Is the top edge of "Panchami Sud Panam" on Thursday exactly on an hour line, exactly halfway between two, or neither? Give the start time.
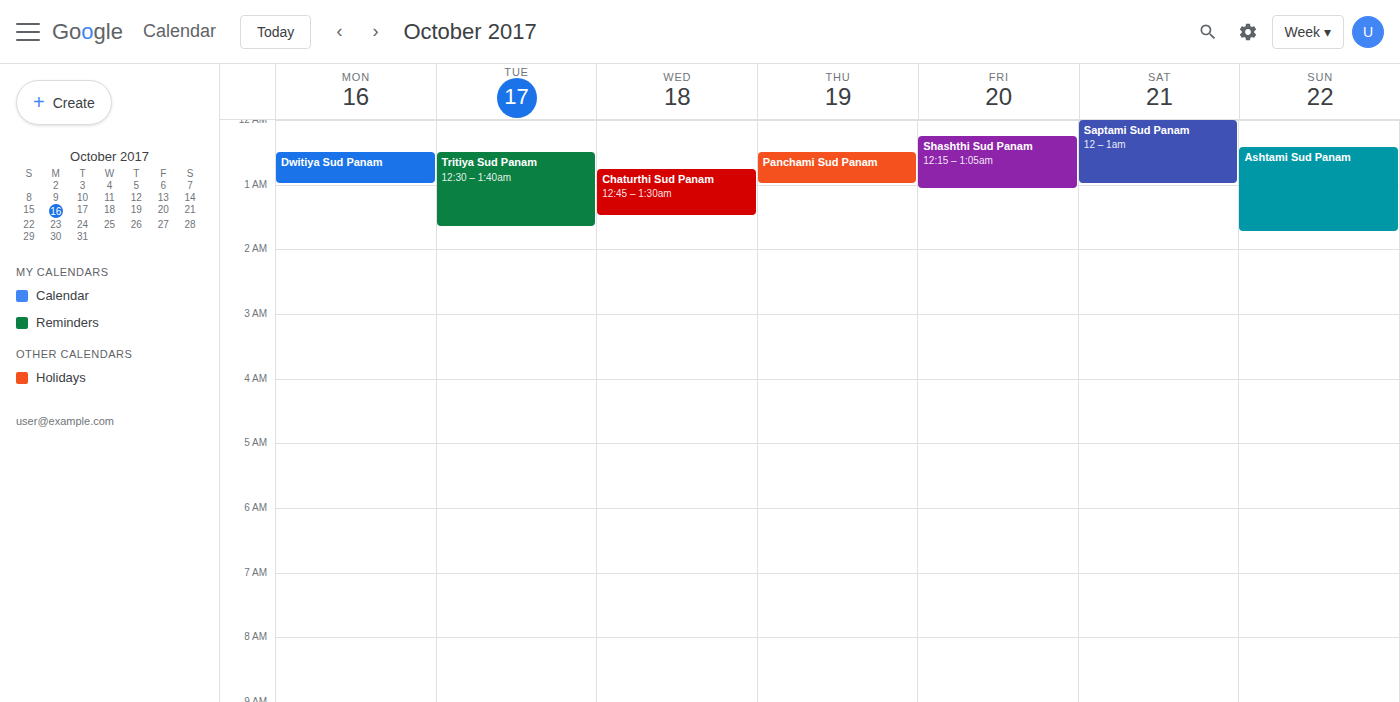
12:30 AM -- halfway between the 12 AM and 1 AM lines.